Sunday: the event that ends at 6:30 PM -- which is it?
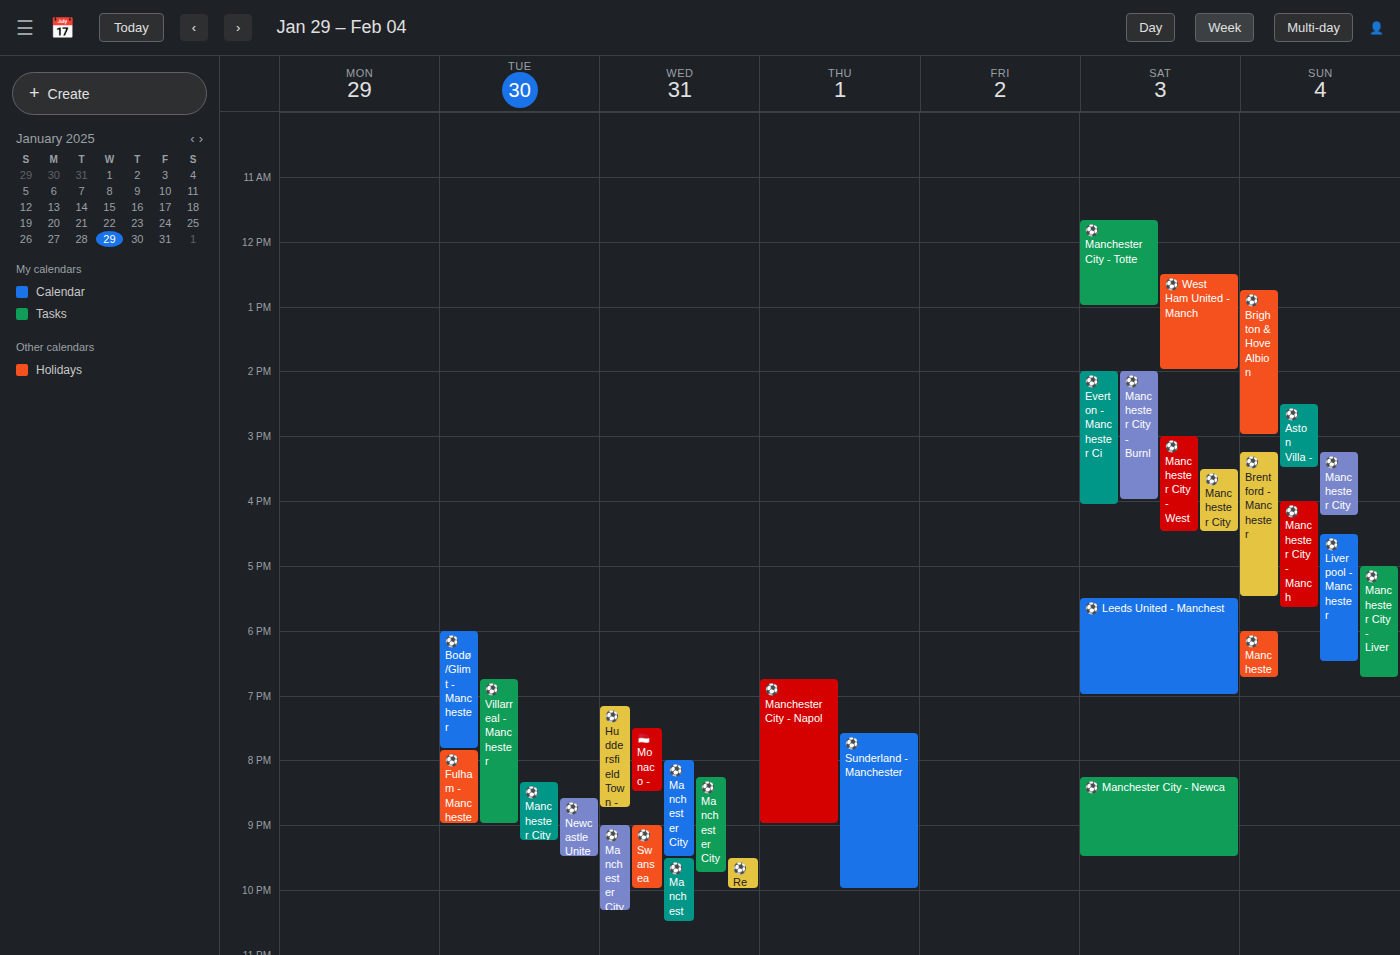
"⚽️ Liverpool - Manchester"